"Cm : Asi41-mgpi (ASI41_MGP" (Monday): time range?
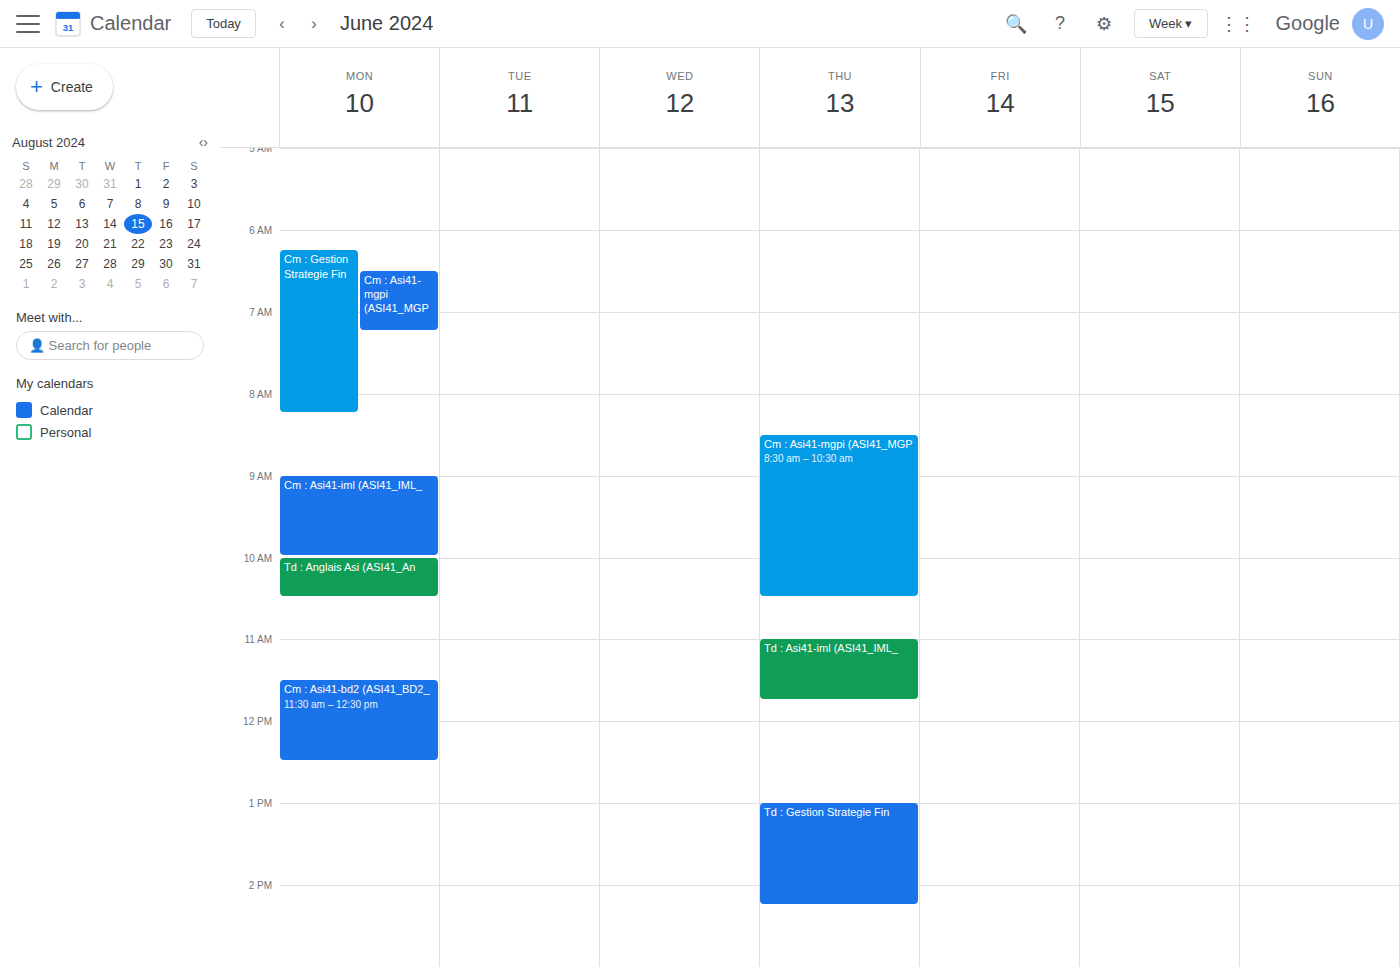
6:30 AM to 7:15 AM